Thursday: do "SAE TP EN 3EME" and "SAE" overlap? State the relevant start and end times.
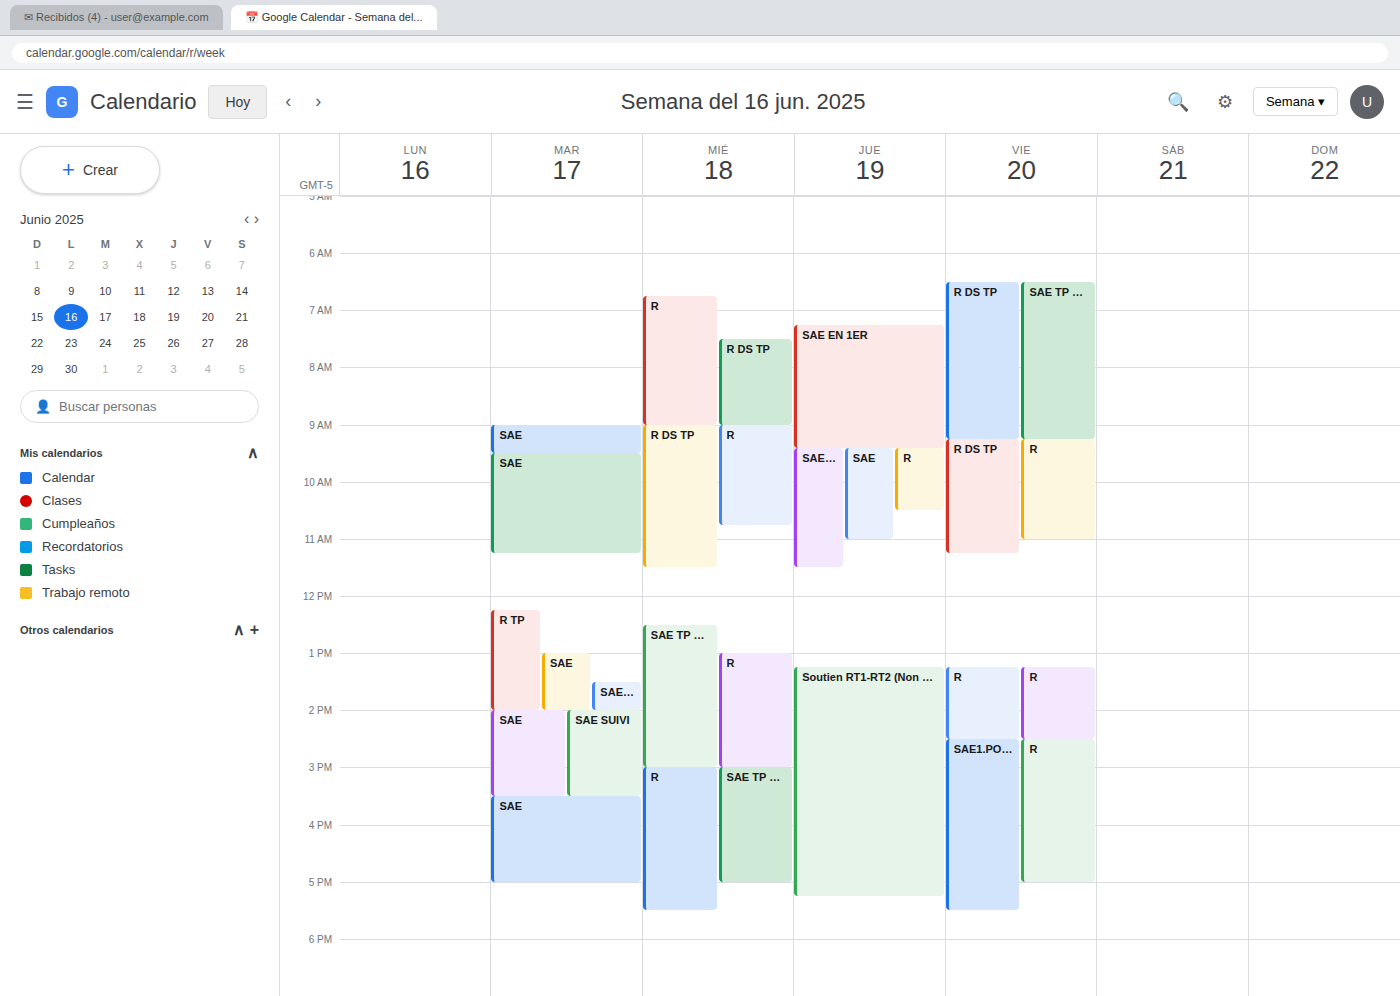
"SAE" runs 9:25 AM to 11:00 AM, inside "SAE TP EN 3EME" -- they overlap.